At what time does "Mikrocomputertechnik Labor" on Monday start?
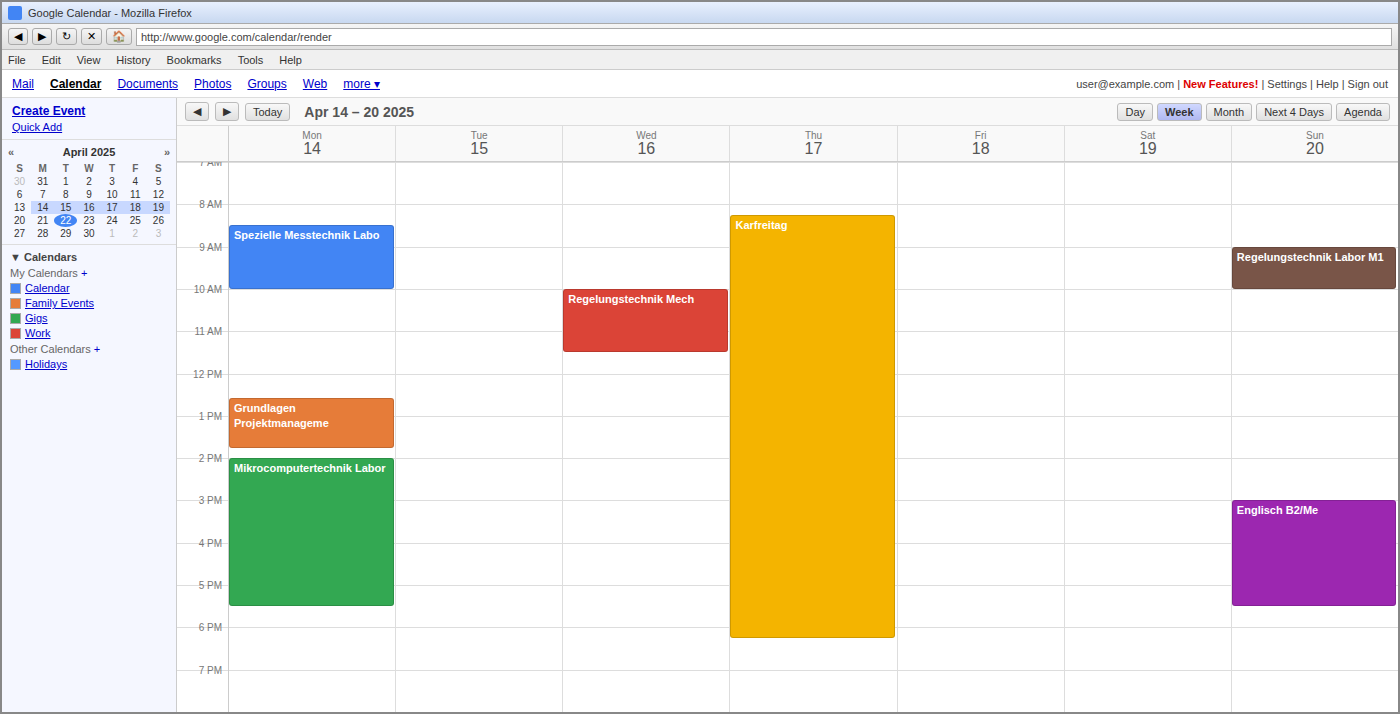
2:00 PM